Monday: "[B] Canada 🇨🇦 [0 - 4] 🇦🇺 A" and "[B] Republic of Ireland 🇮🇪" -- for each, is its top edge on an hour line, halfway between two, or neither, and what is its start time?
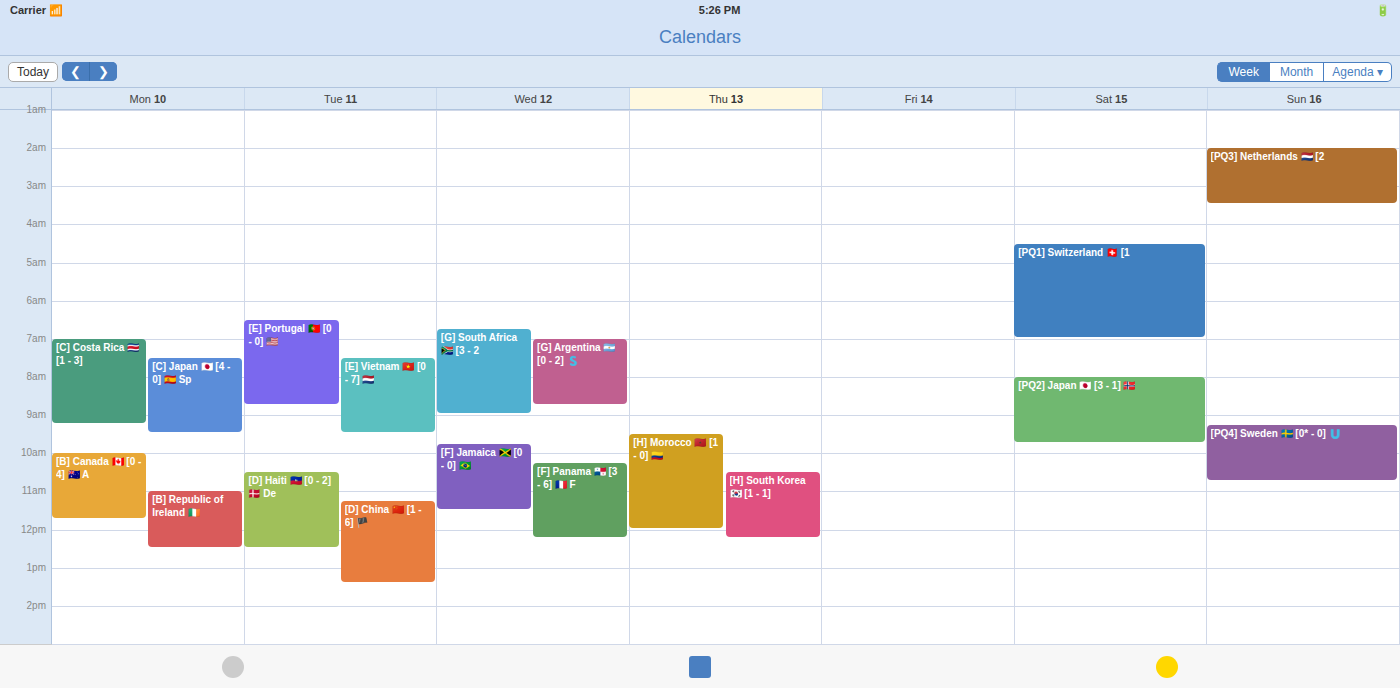
"[B] Canada 🇨🇦 [0 - 4] 🇦🇺 A": 10:00 AM, exactly on the 10 AM line. "[B] Republic of Ireland 🇮🇪": 11:00 AM, exactly on the 11 AM line.